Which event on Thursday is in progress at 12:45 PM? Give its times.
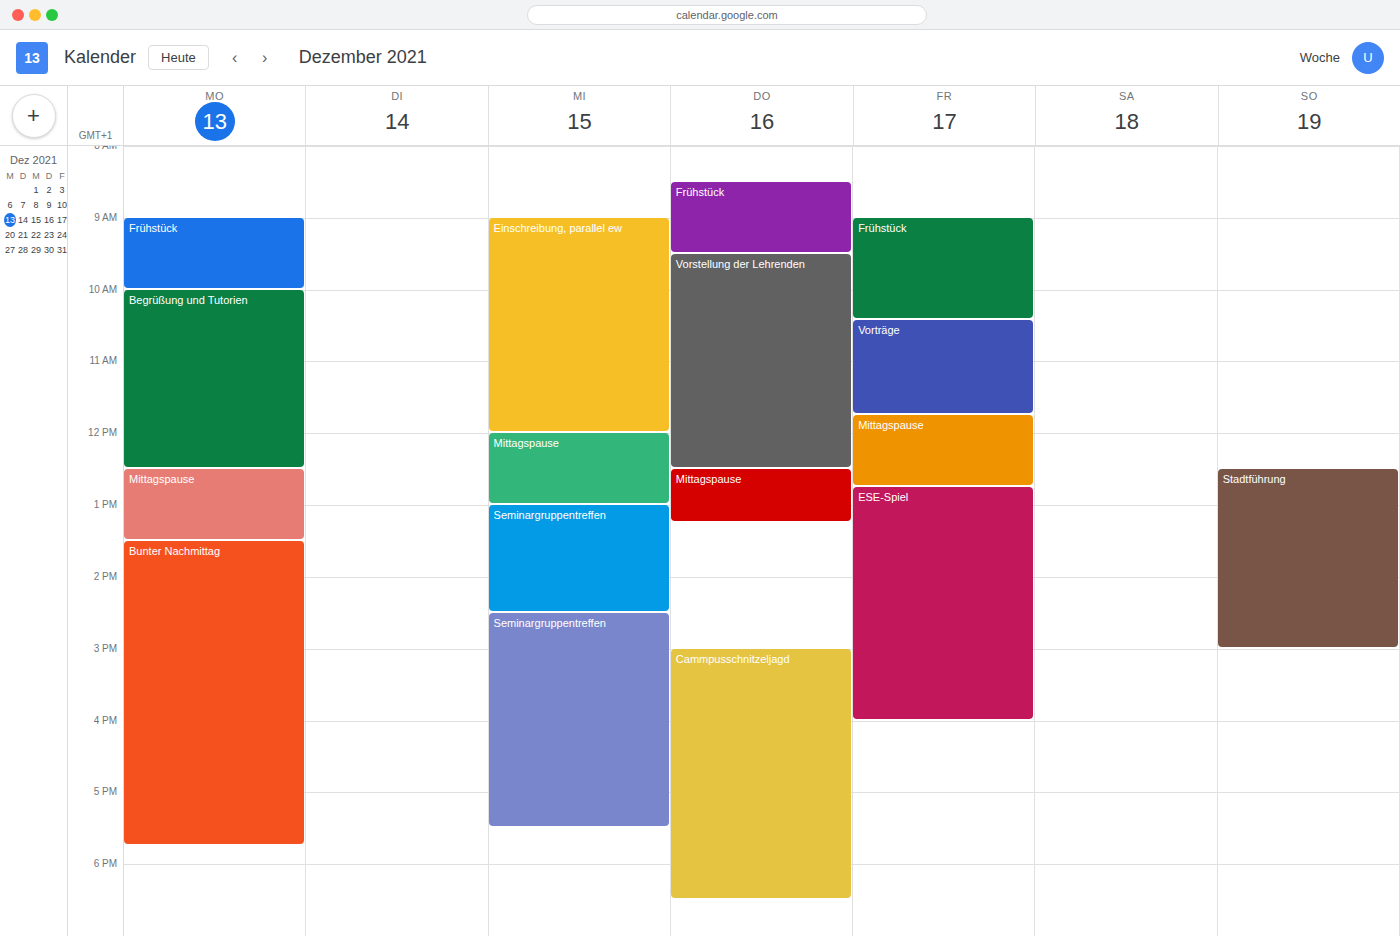
"Mittagspause", 12:30 PM to 1:15 PM